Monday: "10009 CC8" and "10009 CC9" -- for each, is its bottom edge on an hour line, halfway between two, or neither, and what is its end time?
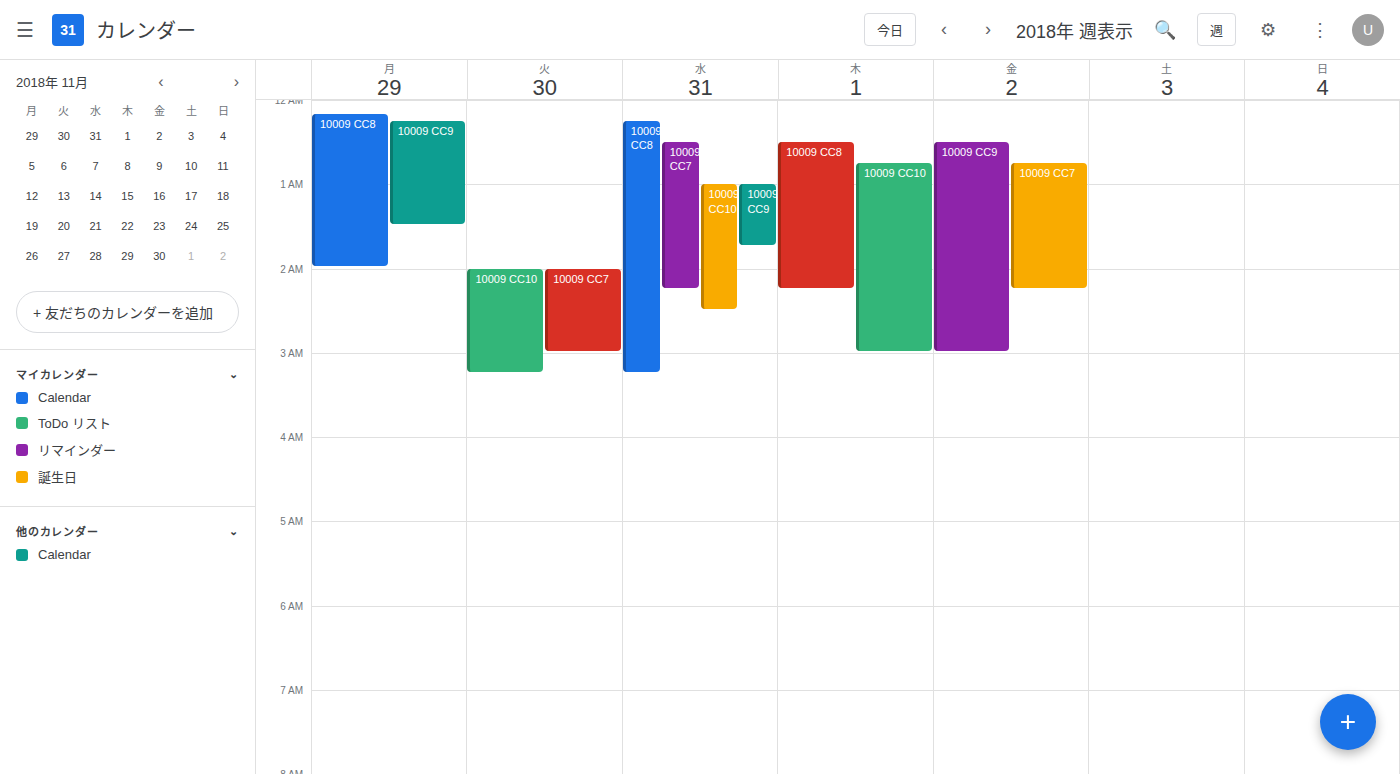
"10009 CC8": 2:00 AM, exactly on the 2 AM line. "10009 CC9": 1:30 AM, halfway between the 1 AM and 2 AM lines.